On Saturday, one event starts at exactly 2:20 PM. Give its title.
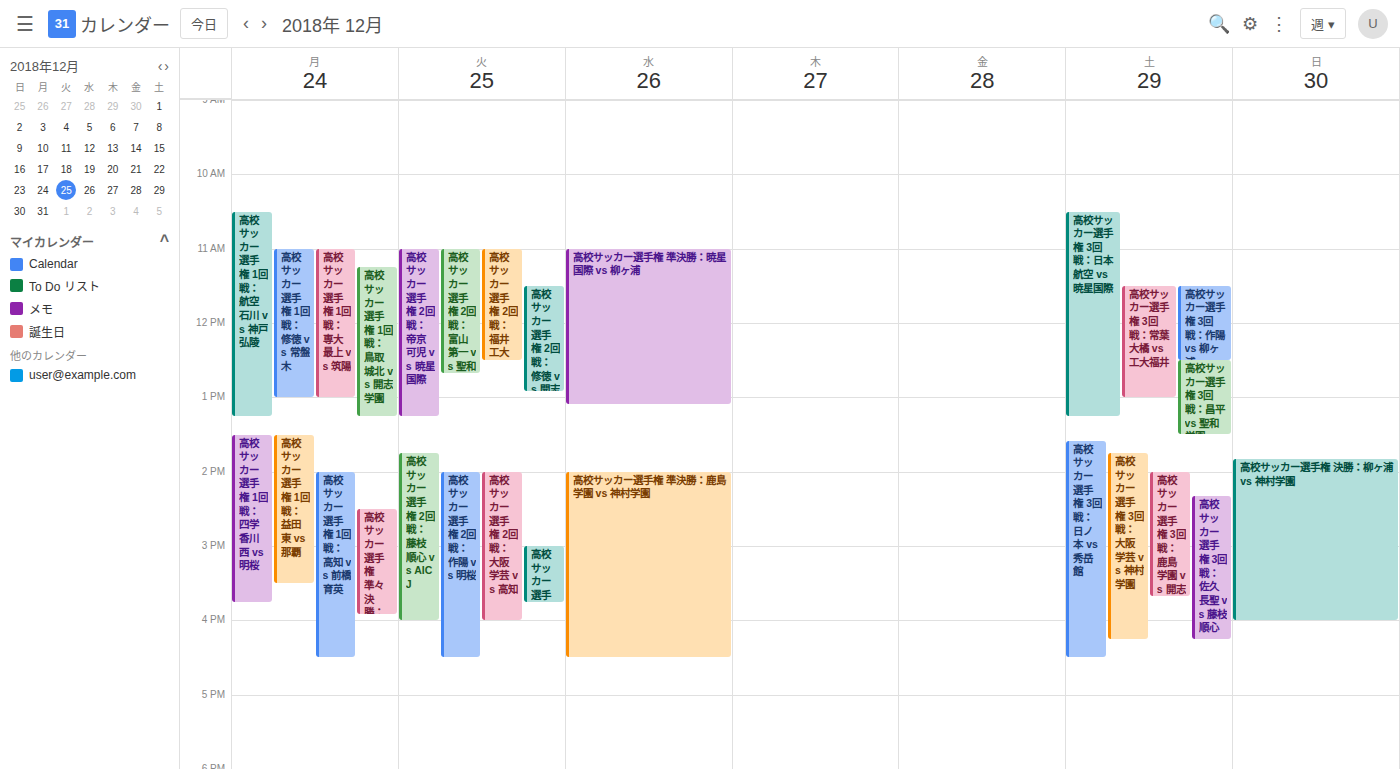
"高校サッカー選手権 3回戦：佐久長聖 vs 藤枝順心"